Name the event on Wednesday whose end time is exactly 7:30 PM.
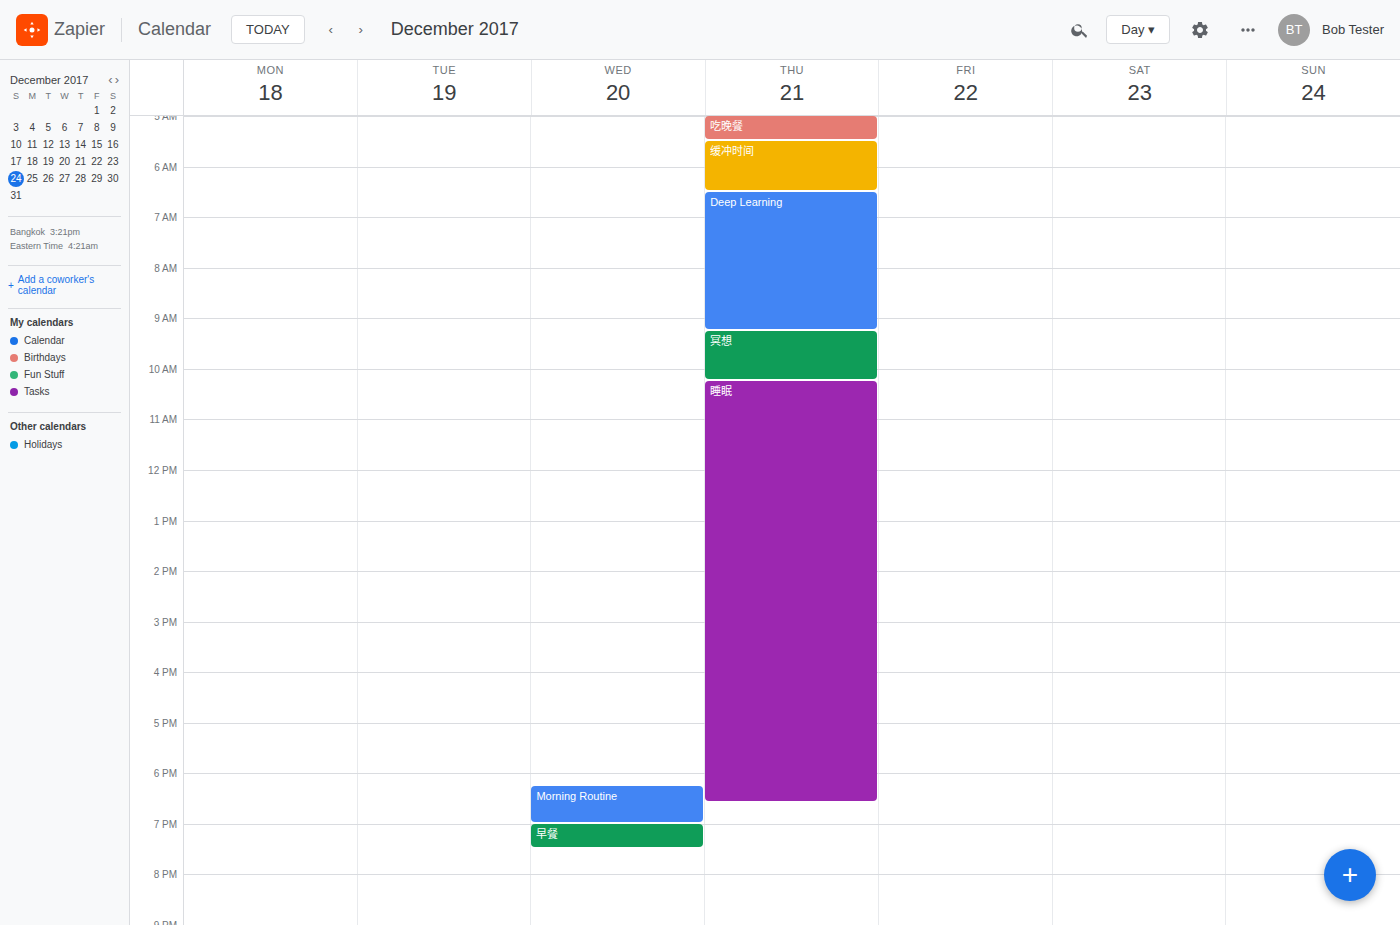
"早餐"